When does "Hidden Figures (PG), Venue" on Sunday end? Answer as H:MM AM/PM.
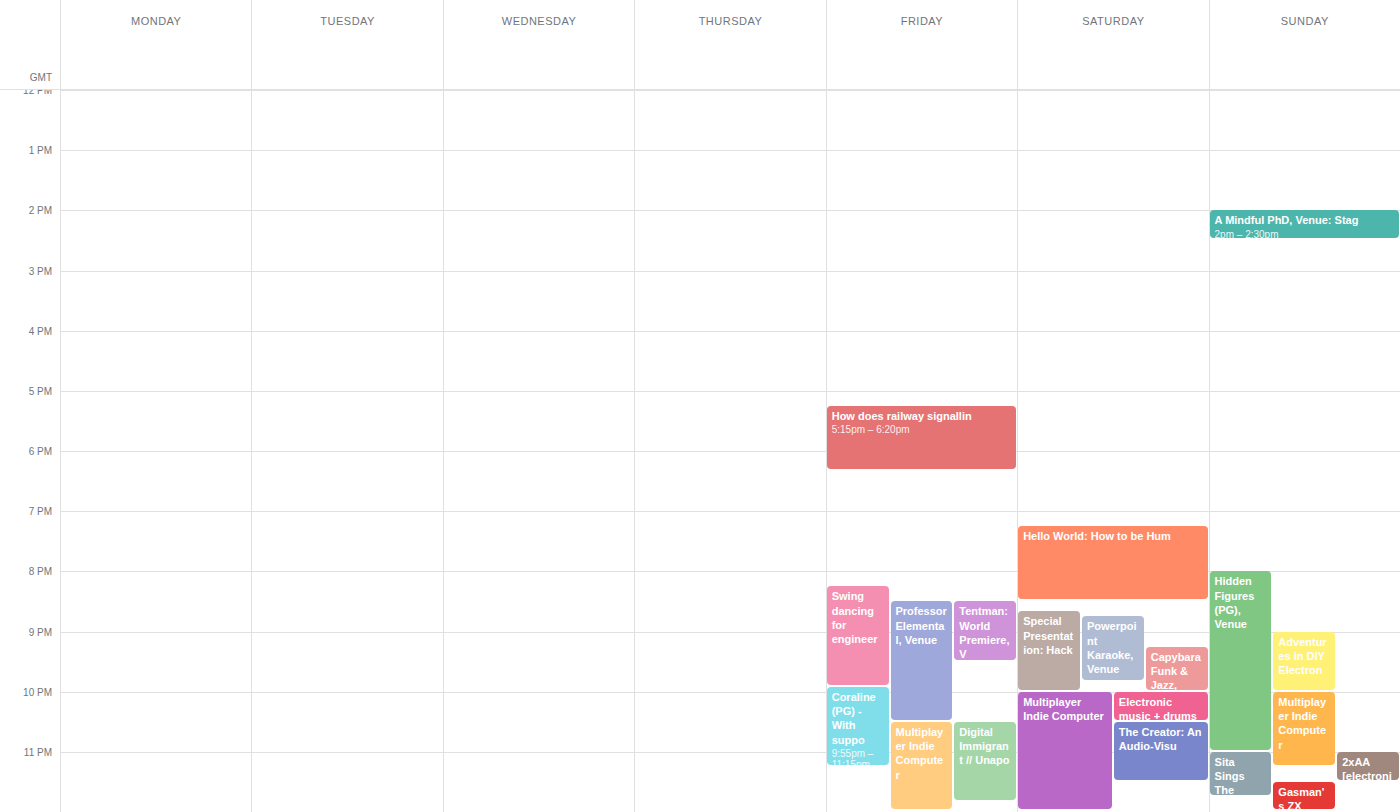
11:00 PM